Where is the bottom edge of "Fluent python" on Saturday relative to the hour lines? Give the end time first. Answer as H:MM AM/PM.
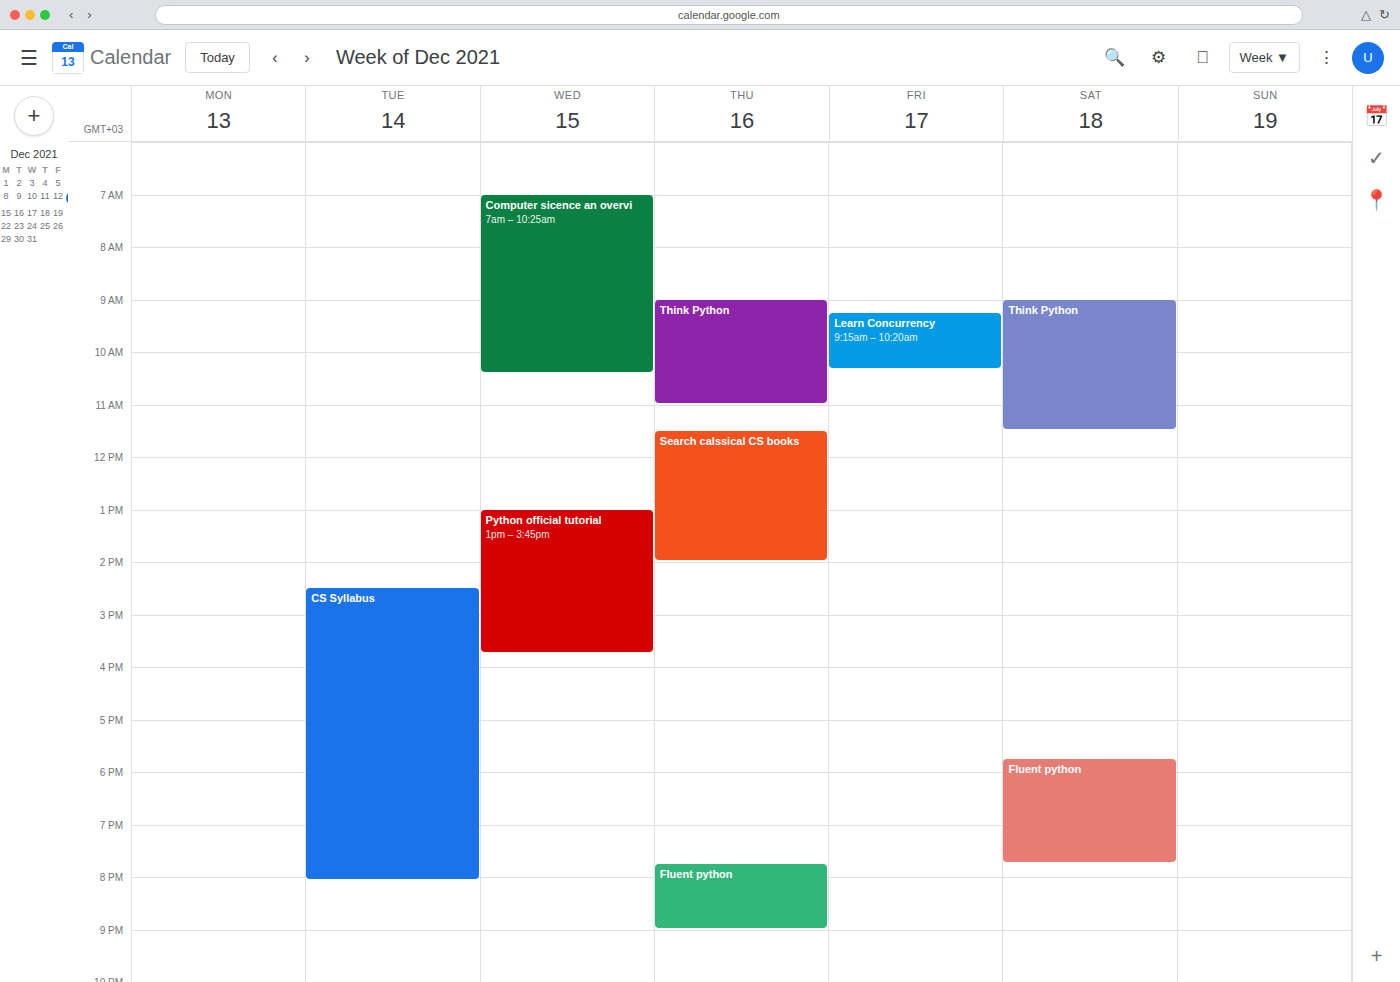
7:45 PM -- neither: three quarters of the way from the 7 PM line to the 8 PM line.